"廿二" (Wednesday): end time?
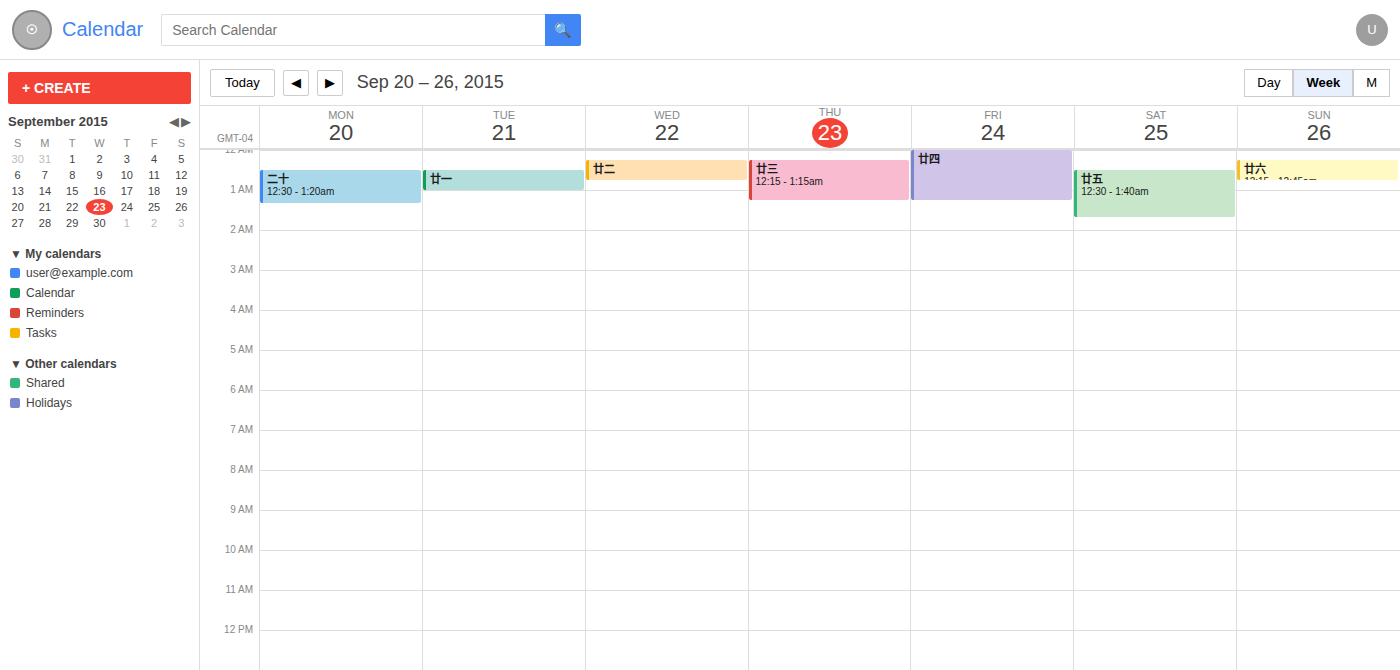
12:45 AM